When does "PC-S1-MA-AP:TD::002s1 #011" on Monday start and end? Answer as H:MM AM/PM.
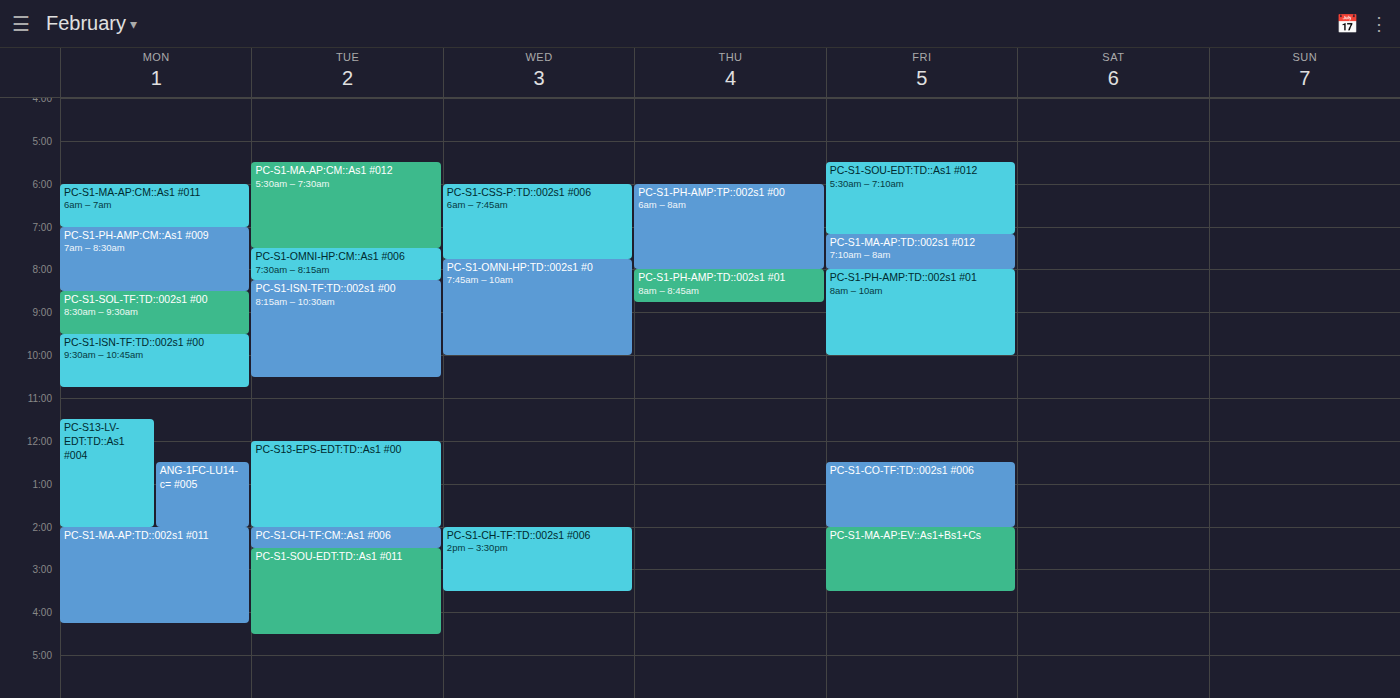
2:00 PM to 4:15 PM